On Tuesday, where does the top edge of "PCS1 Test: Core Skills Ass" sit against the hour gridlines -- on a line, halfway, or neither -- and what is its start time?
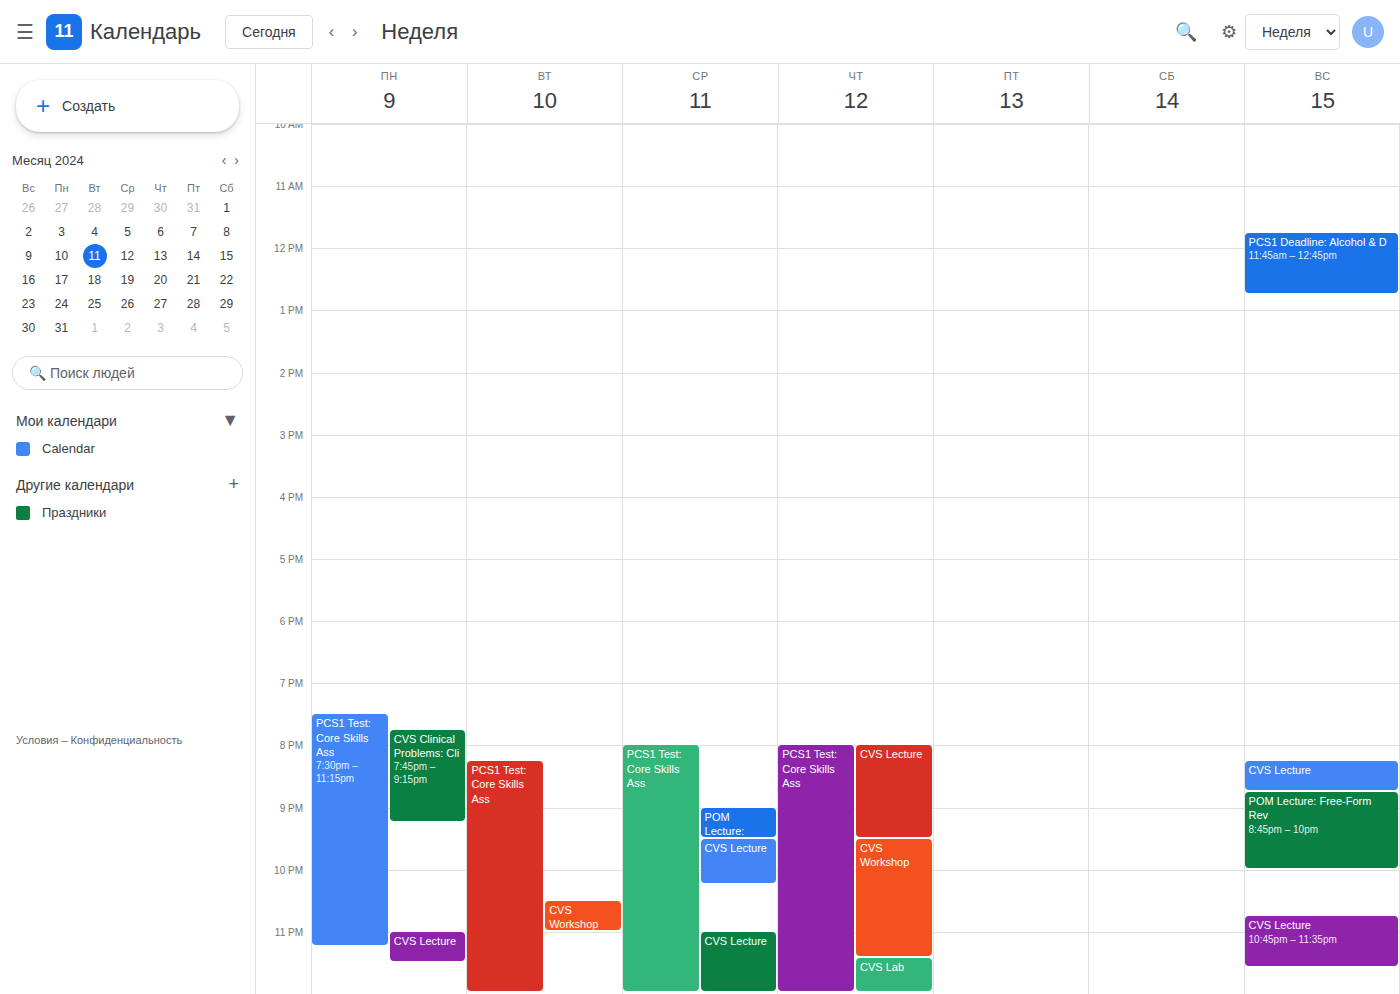
8:15 PM -- neither: a quarter of the way from the 8 PM line to the 9 PM line.